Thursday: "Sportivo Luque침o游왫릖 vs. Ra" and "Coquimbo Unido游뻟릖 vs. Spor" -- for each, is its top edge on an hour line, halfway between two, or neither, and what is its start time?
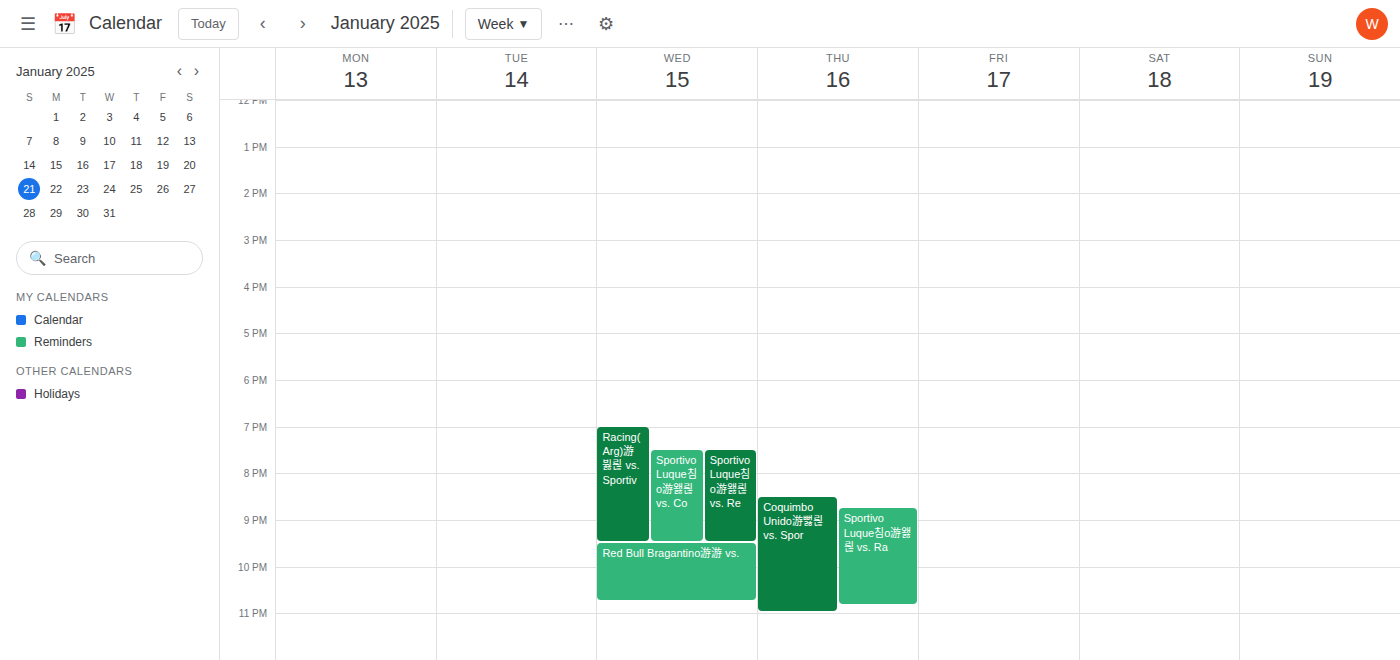
"Sportivo Luque침o游왫릖 vs. Ra": 20:45, neither: three quarters of the way from the 20:00 line to the 21:00 line. "Coquimbo Unido游뻟릖 vs. Spor": 20:30, halfway between the 20:00 and 21:00 lines.